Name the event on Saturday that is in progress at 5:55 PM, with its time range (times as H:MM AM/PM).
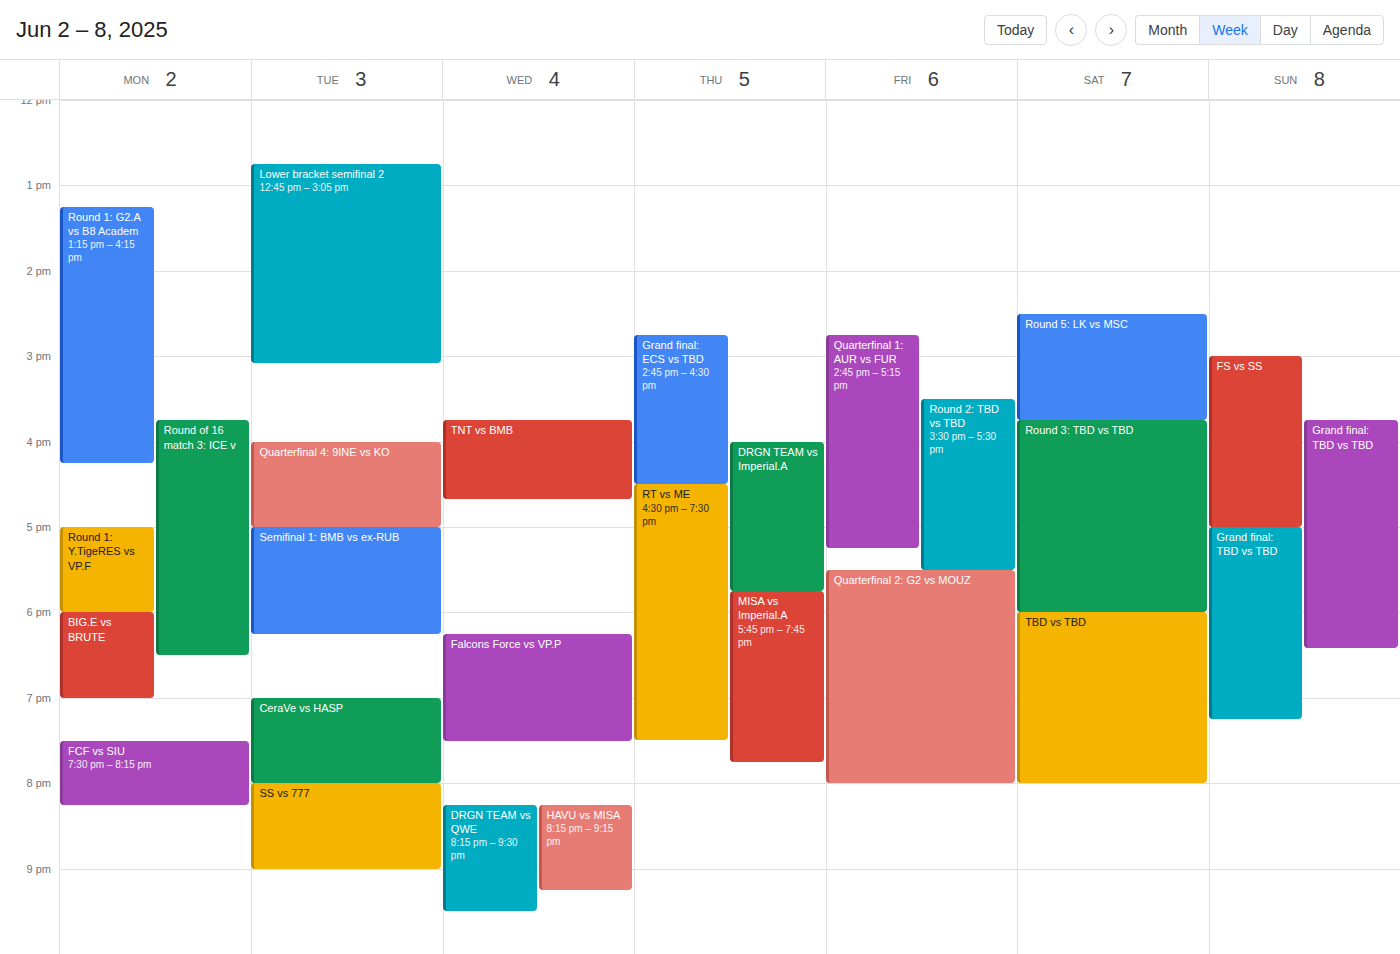
"Round 3: TBD vs TBD", 3:45 PM to 6:00 PM